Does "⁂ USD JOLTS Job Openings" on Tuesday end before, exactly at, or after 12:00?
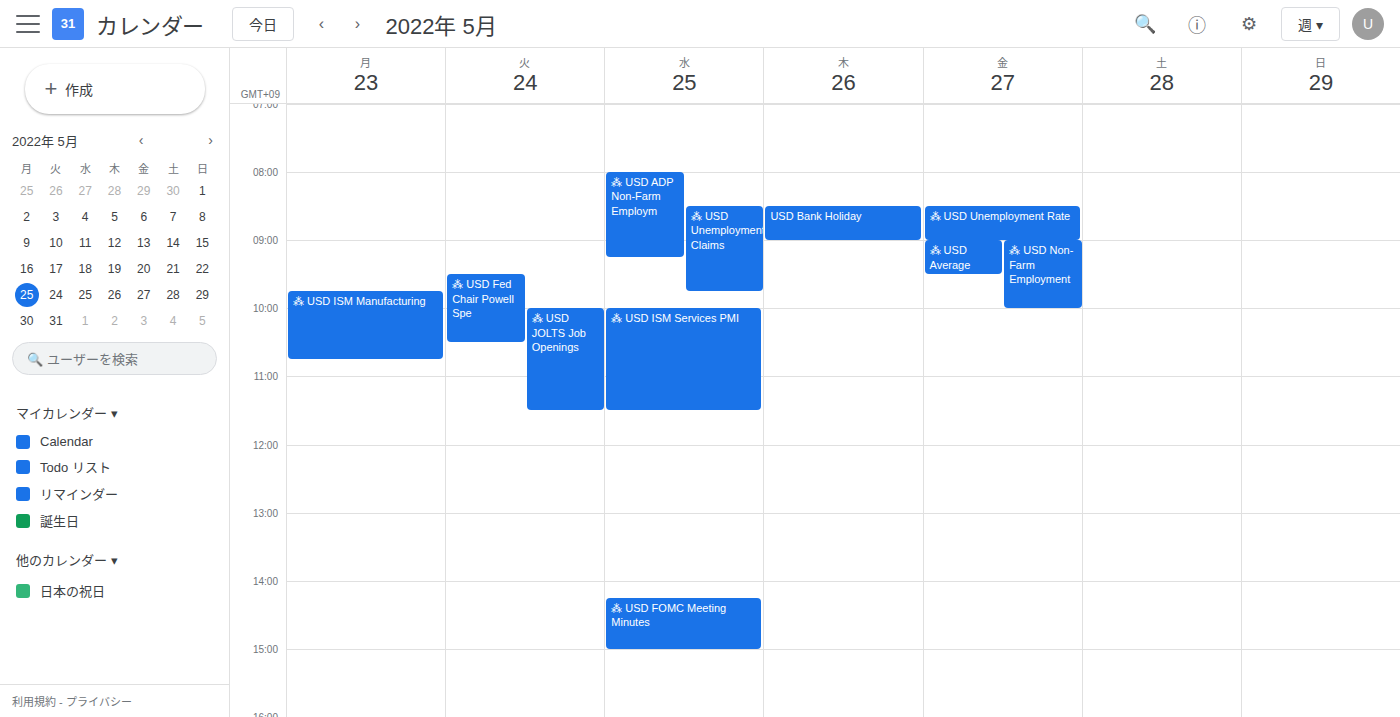
11:30 -- before 12:00, 30 minutes above the 12:00 line.